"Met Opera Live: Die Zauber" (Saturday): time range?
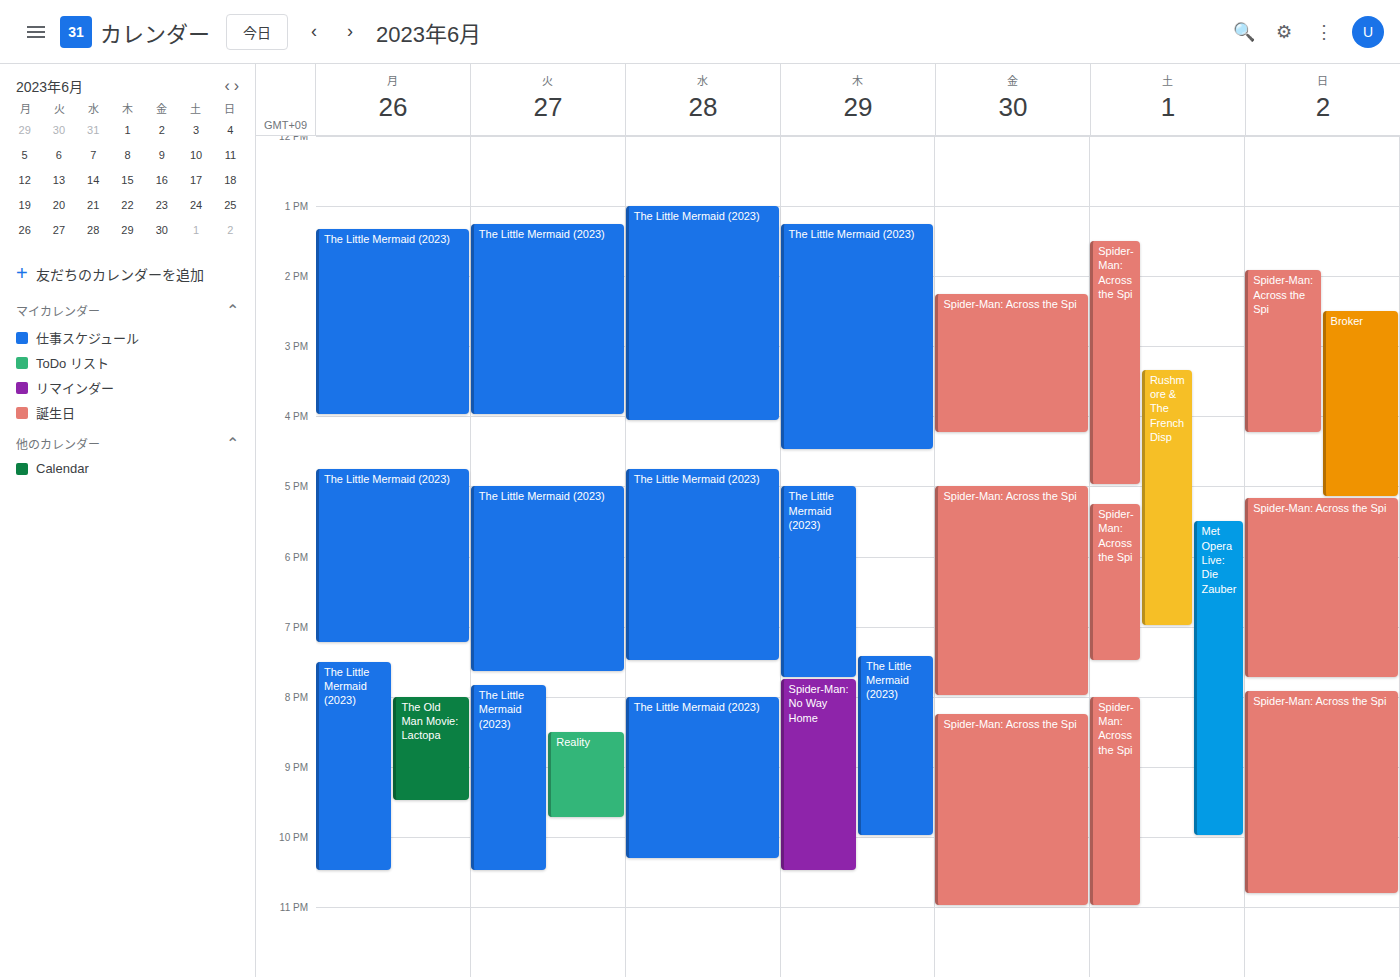
5:30 PM to 10:00 PM